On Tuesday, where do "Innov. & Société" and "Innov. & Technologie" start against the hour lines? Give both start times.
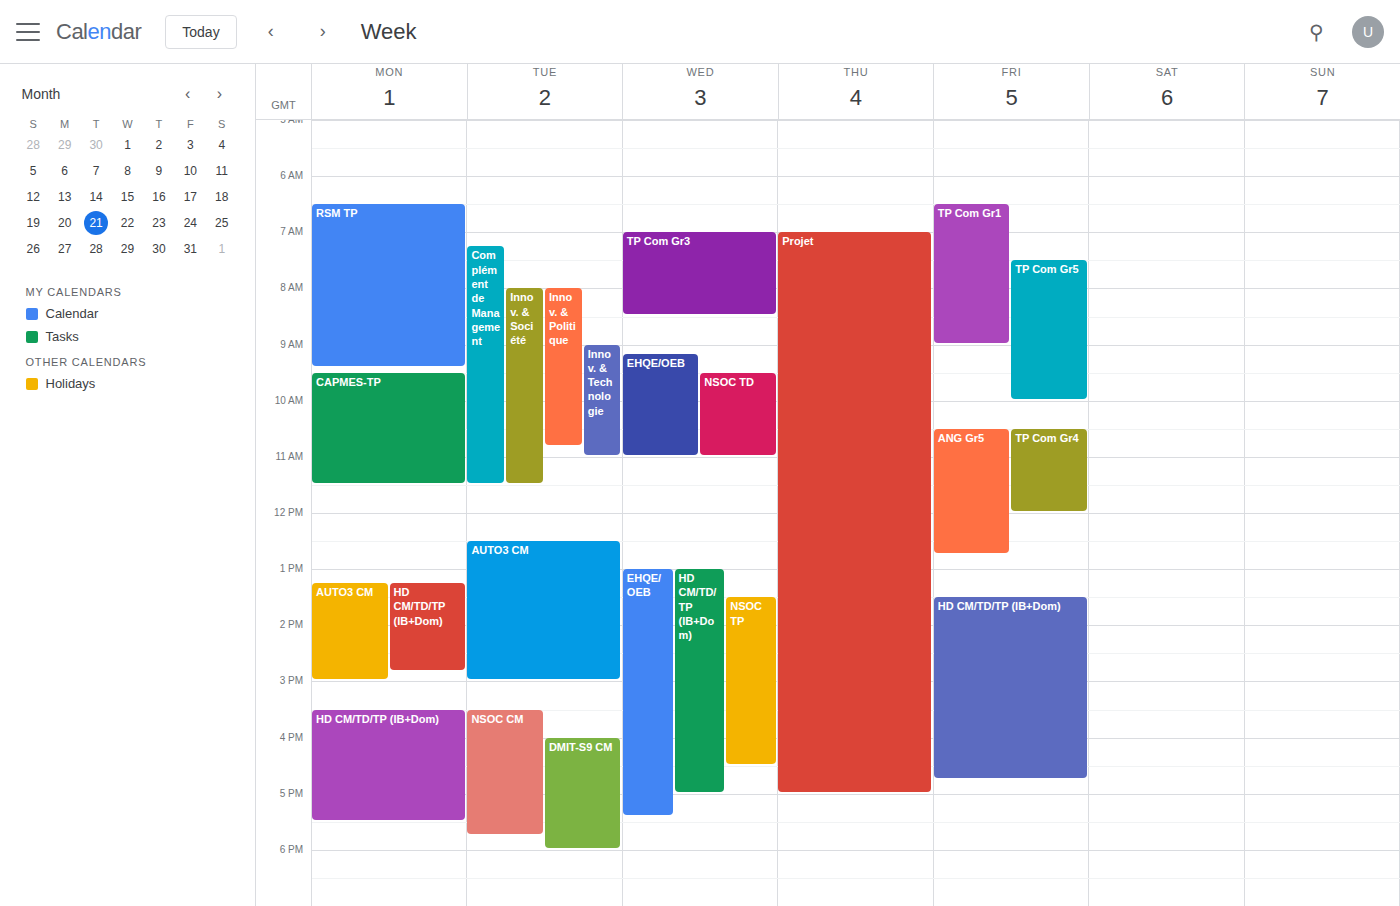
"Innov. & Société": 8:00 AM, exactly on the 8 AM line. "Innov. & Technologie": 9:00 AM, exactly on the 9 AM line.